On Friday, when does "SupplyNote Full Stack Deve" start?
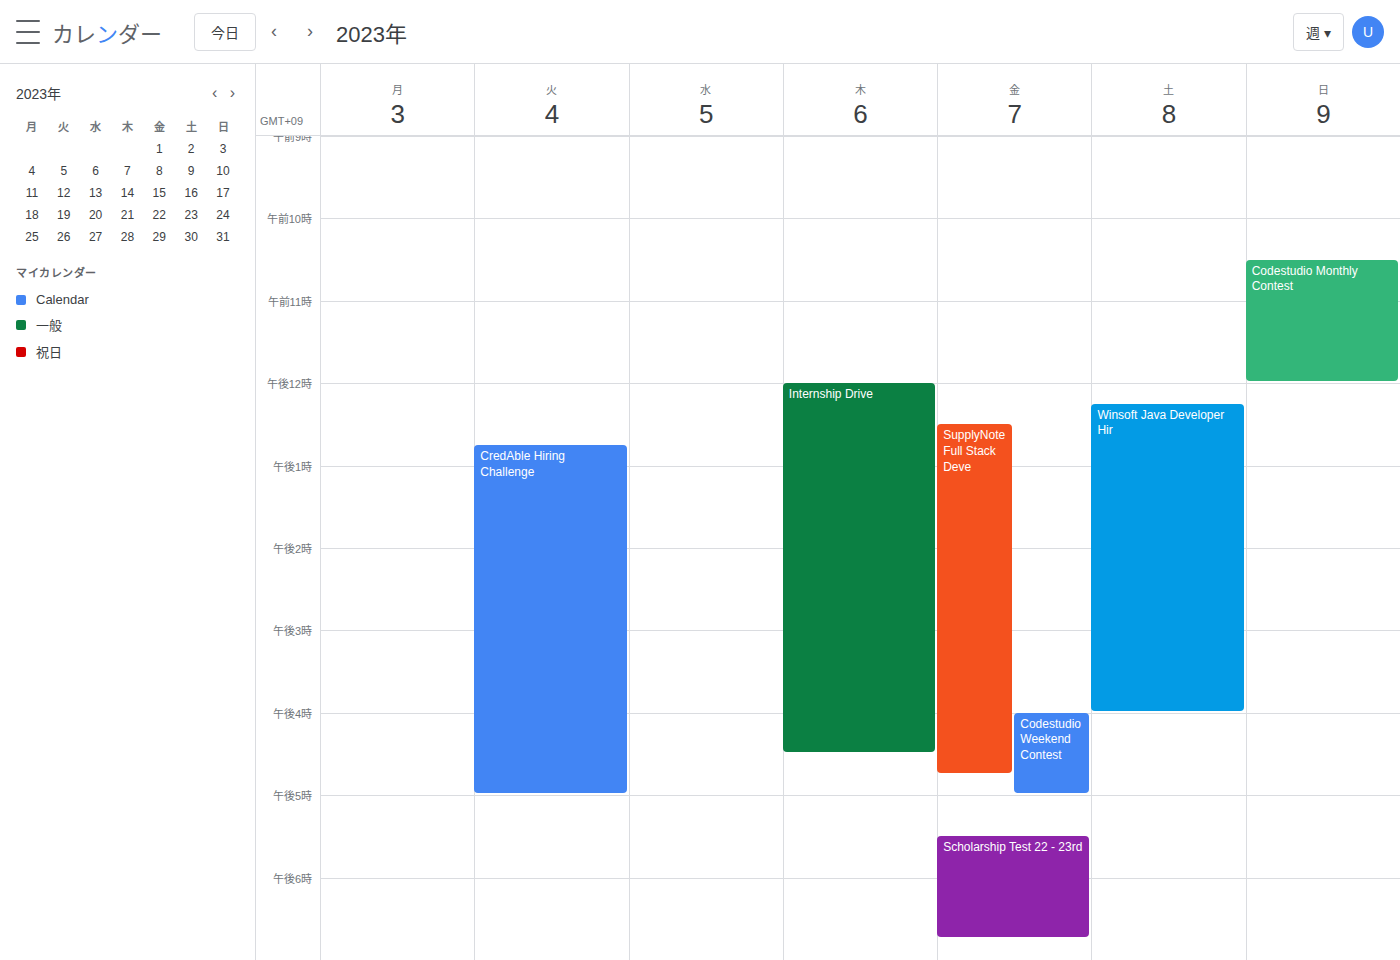
12:30 PM